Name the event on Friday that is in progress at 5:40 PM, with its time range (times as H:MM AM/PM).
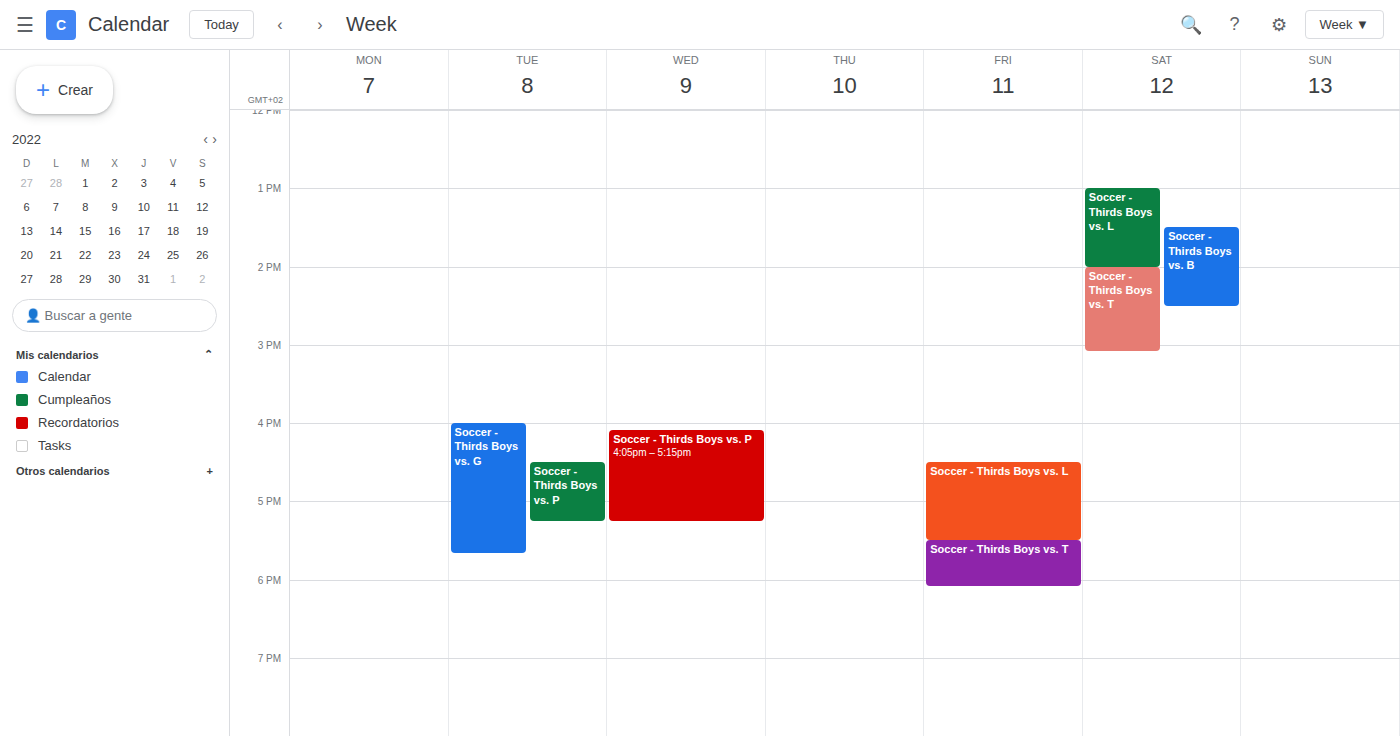
"Soccer - Thirds Boys vs. T", 5:30 PM to 6:05 PM